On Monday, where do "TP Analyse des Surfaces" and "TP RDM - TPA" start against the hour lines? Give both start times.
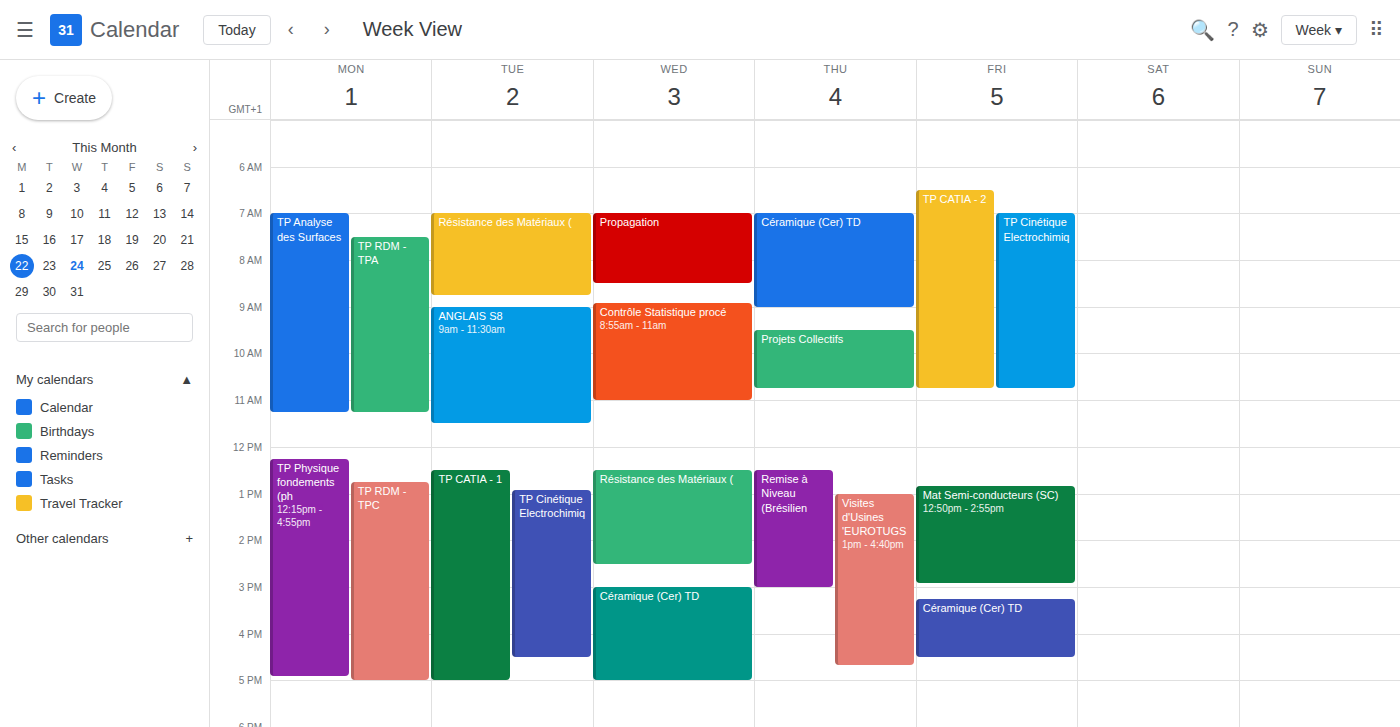
"TP Analyse des Surfaces": 7:00 AM, exactly on the 7 AM line. "TP RDM - TPA": 7:30 AM, halfway between the 7 AM and 8 AM lines.